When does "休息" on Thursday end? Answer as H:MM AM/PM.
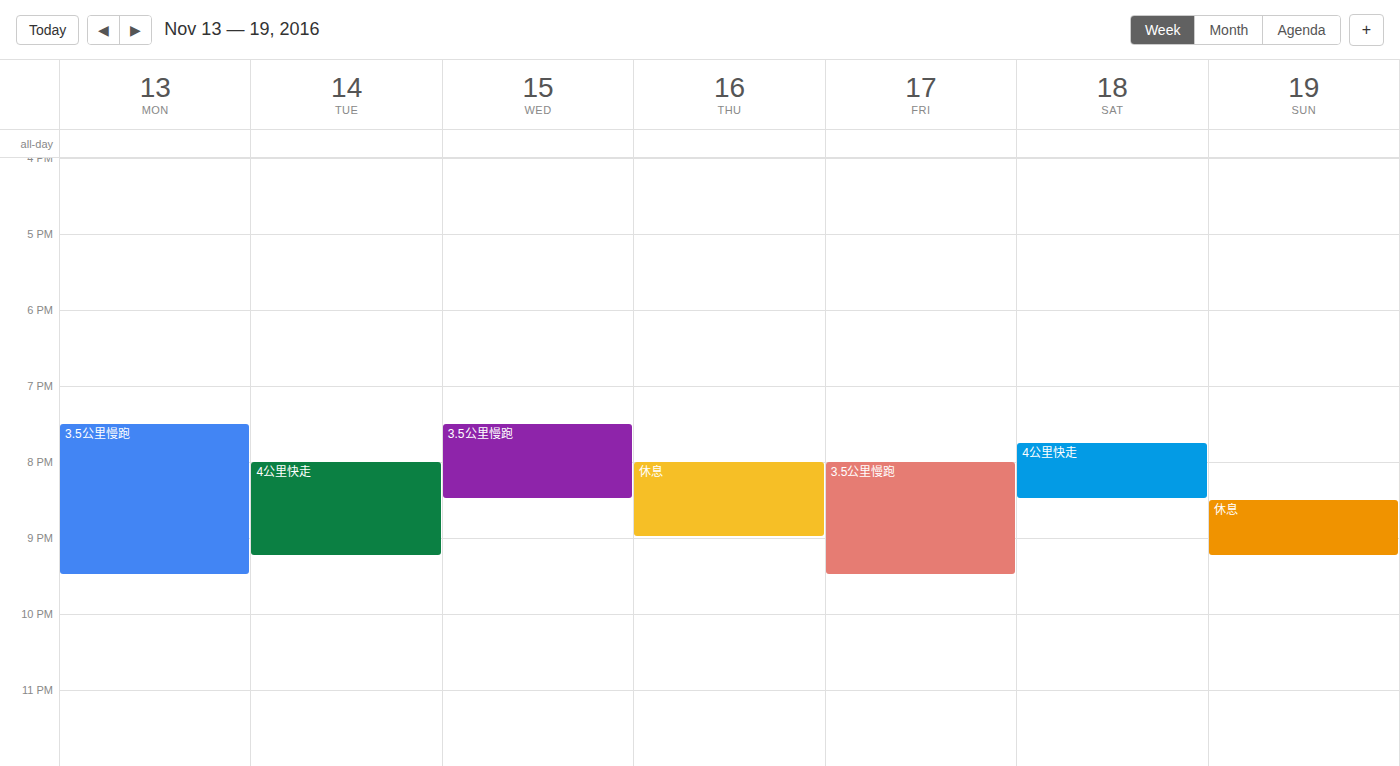
9:00 PM